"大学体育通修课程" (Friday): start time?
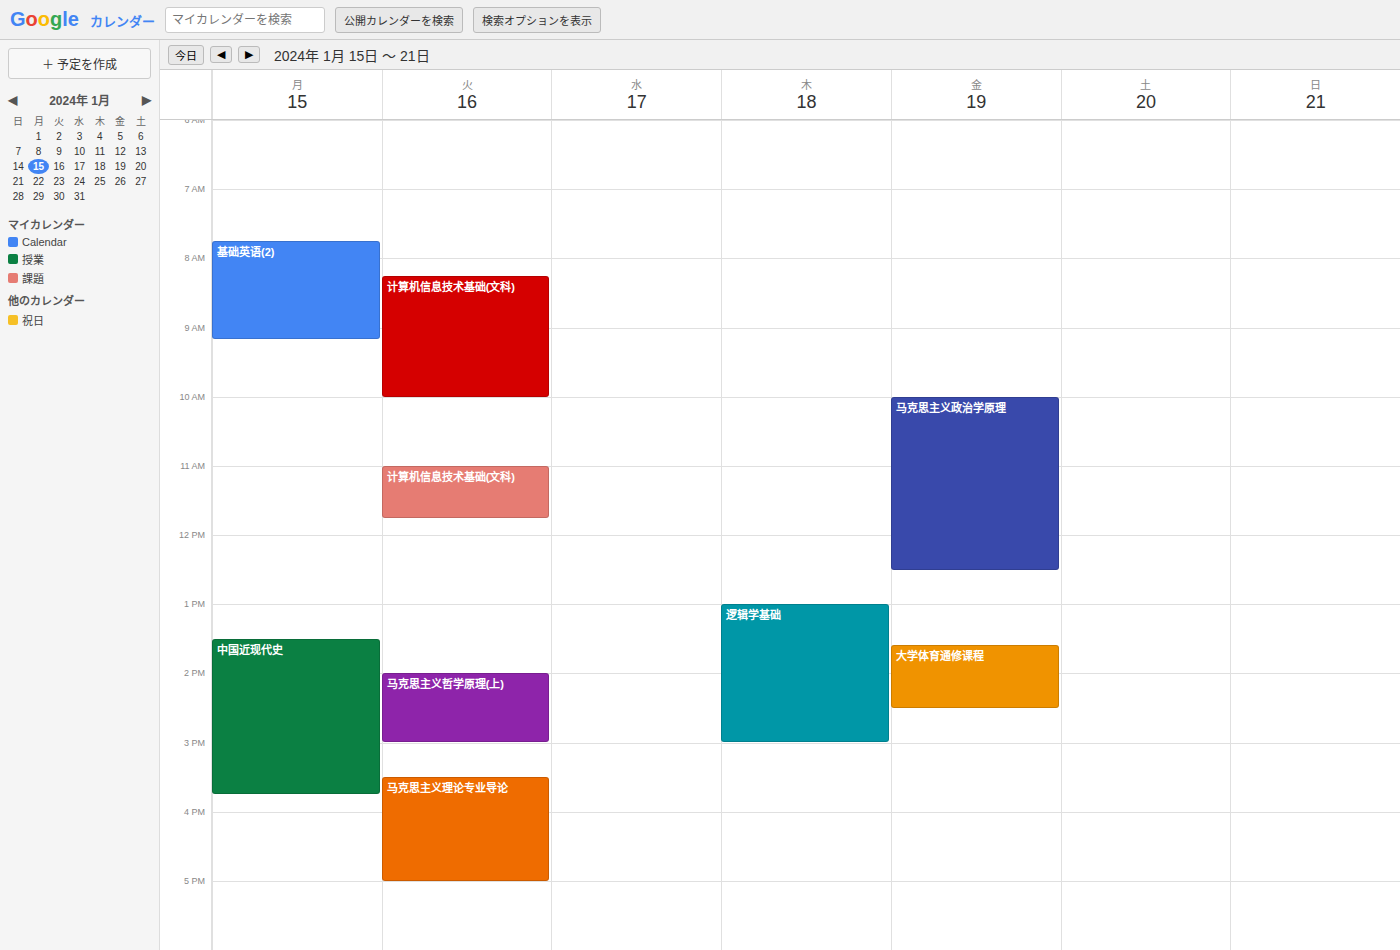
1:35 PM